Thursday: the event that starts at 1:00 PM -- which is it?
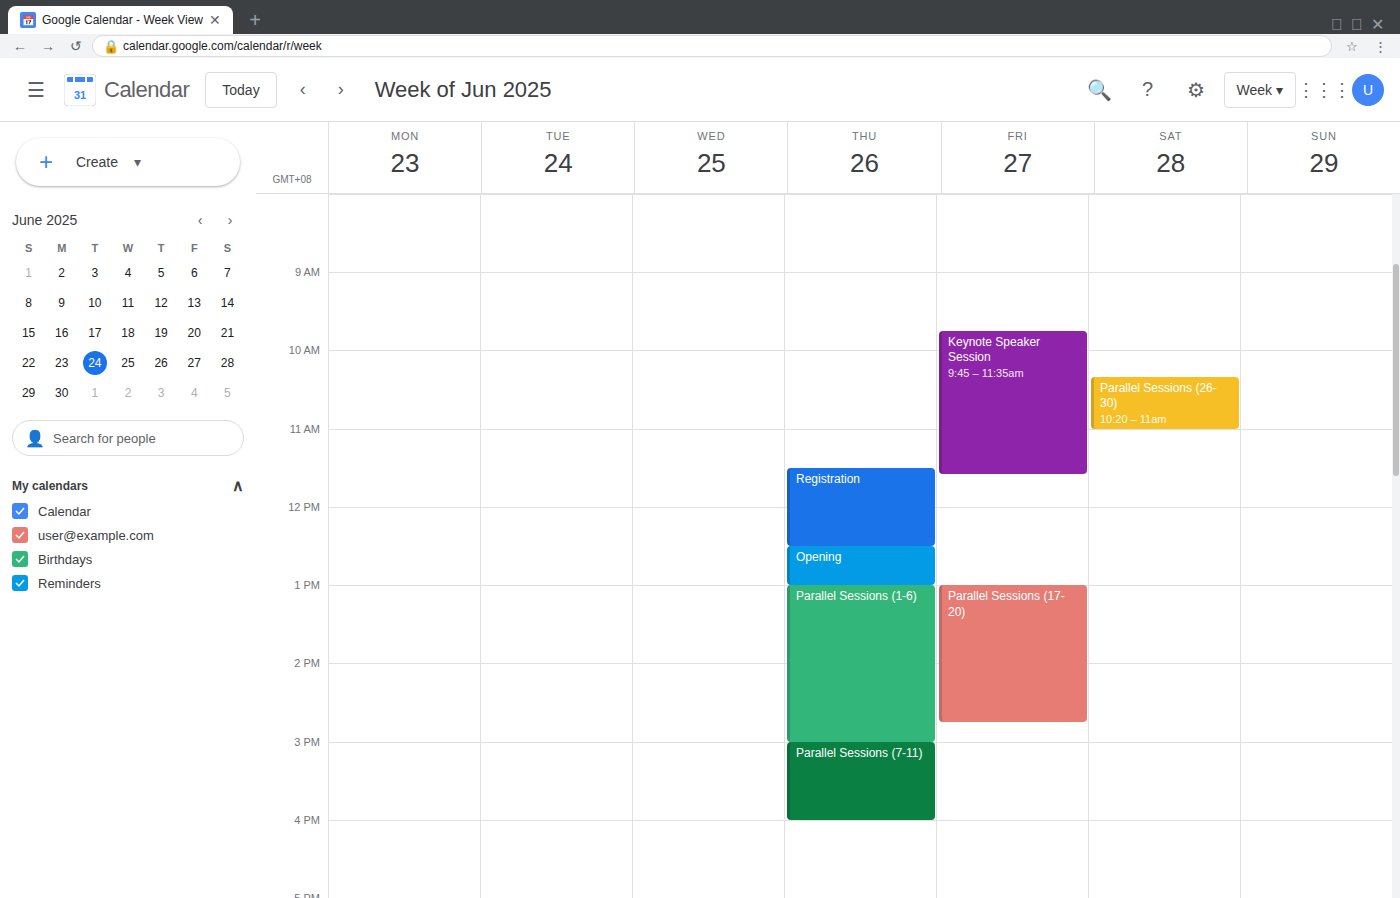
"Parallel Sessions (1-6)"